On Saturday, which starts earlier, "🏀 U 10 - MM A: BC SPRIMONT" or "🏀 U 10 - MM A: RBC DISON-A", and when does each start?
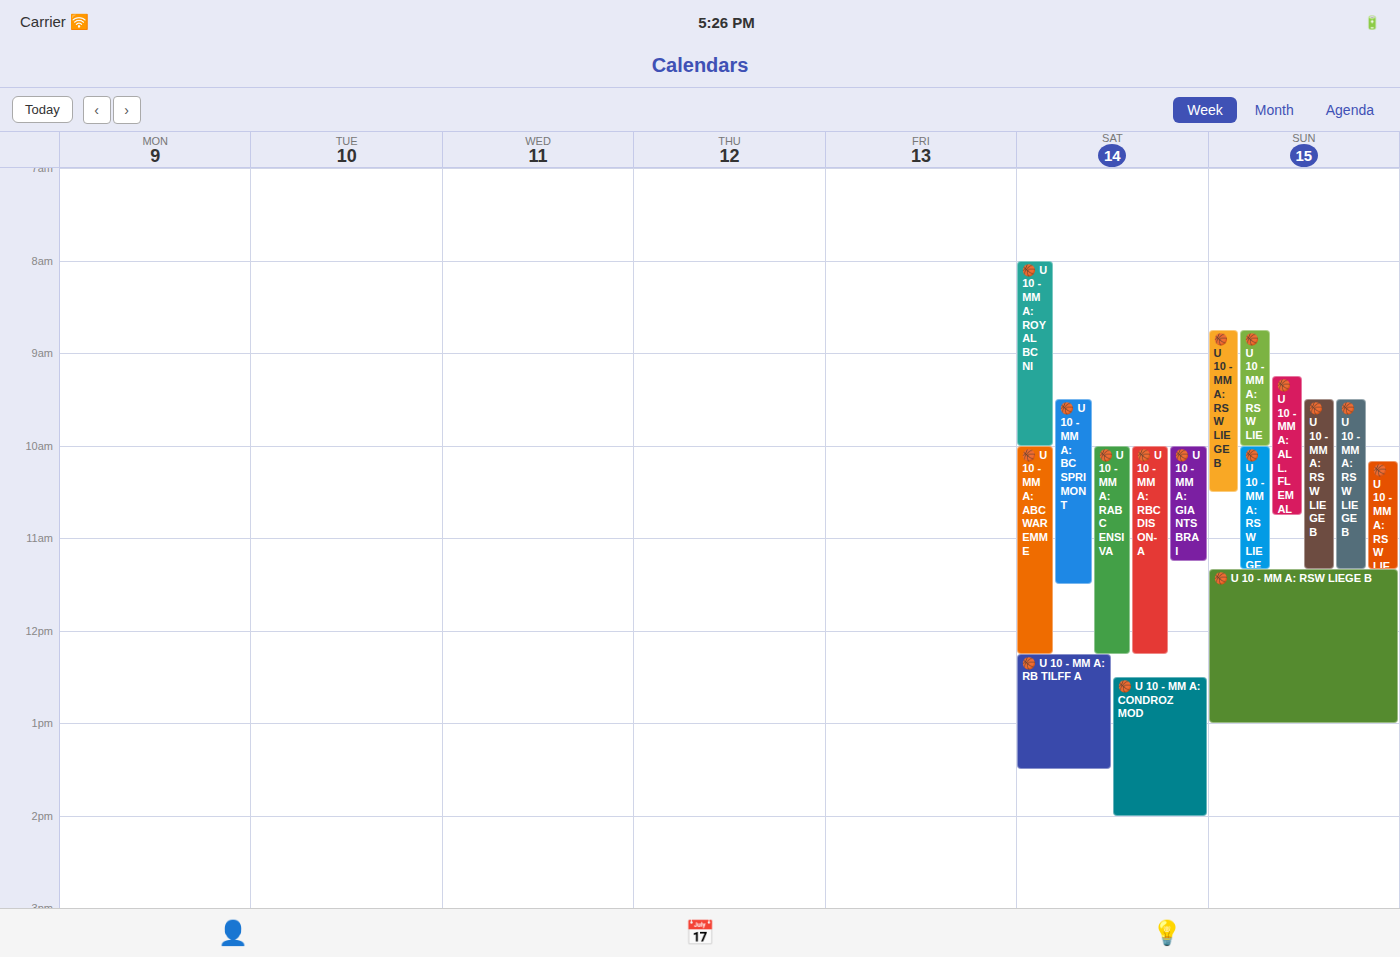
"🏀 U 10 - MM A: BC SPRIMONT" 9:30 AM; "🏀 U 10 - MM A: RBC DISON-A" 10:00 AM.